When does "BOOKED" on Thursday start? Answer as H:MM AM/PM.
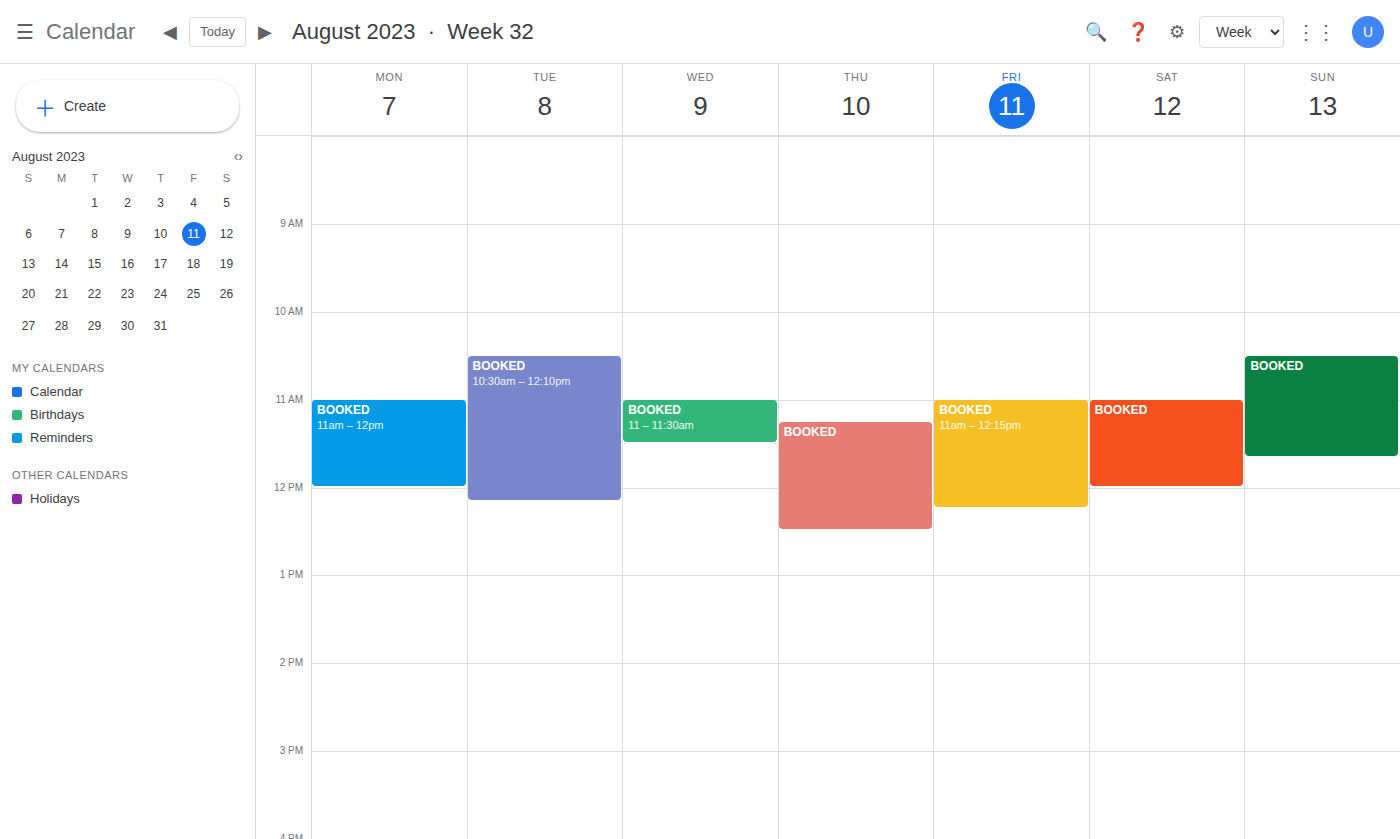
11:15 AM